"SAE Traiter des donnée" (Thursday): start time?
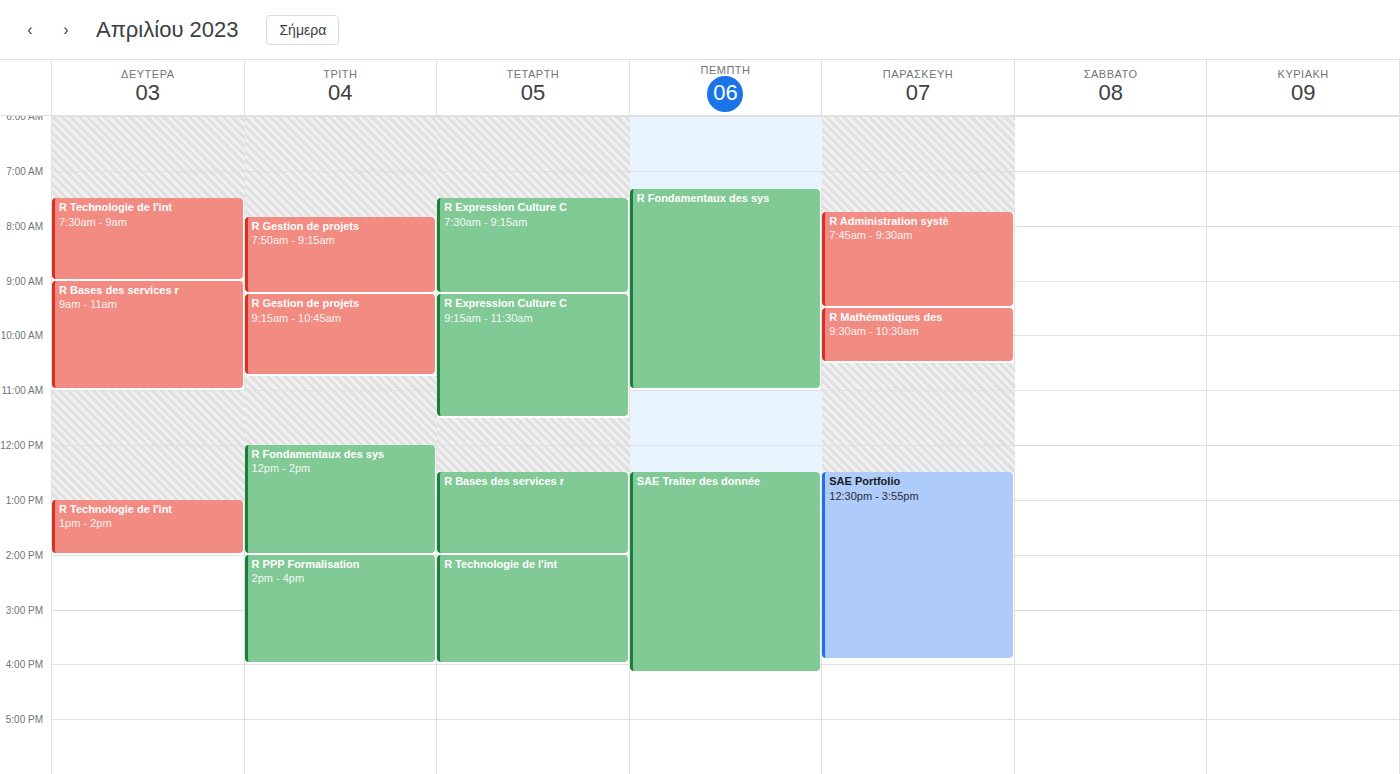
12:30 PM